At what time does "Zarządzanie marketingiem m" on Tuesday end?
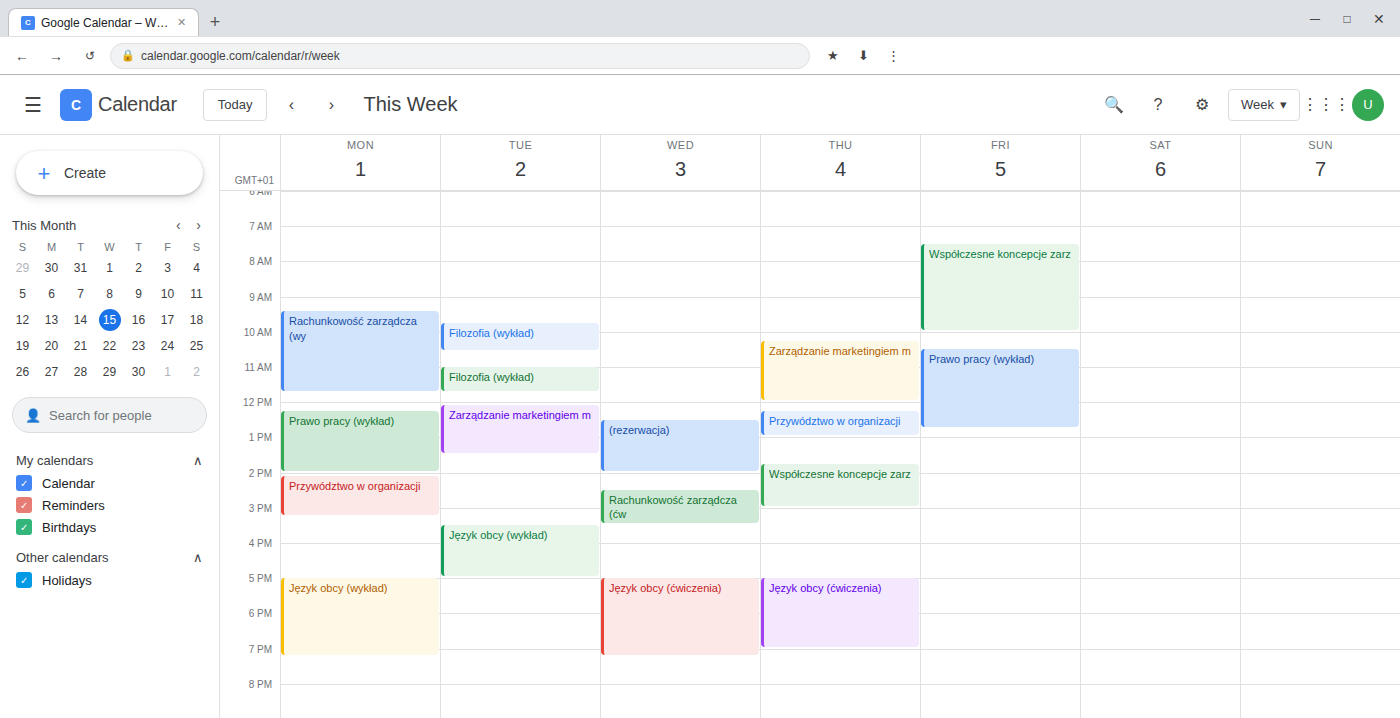
1:30 PM